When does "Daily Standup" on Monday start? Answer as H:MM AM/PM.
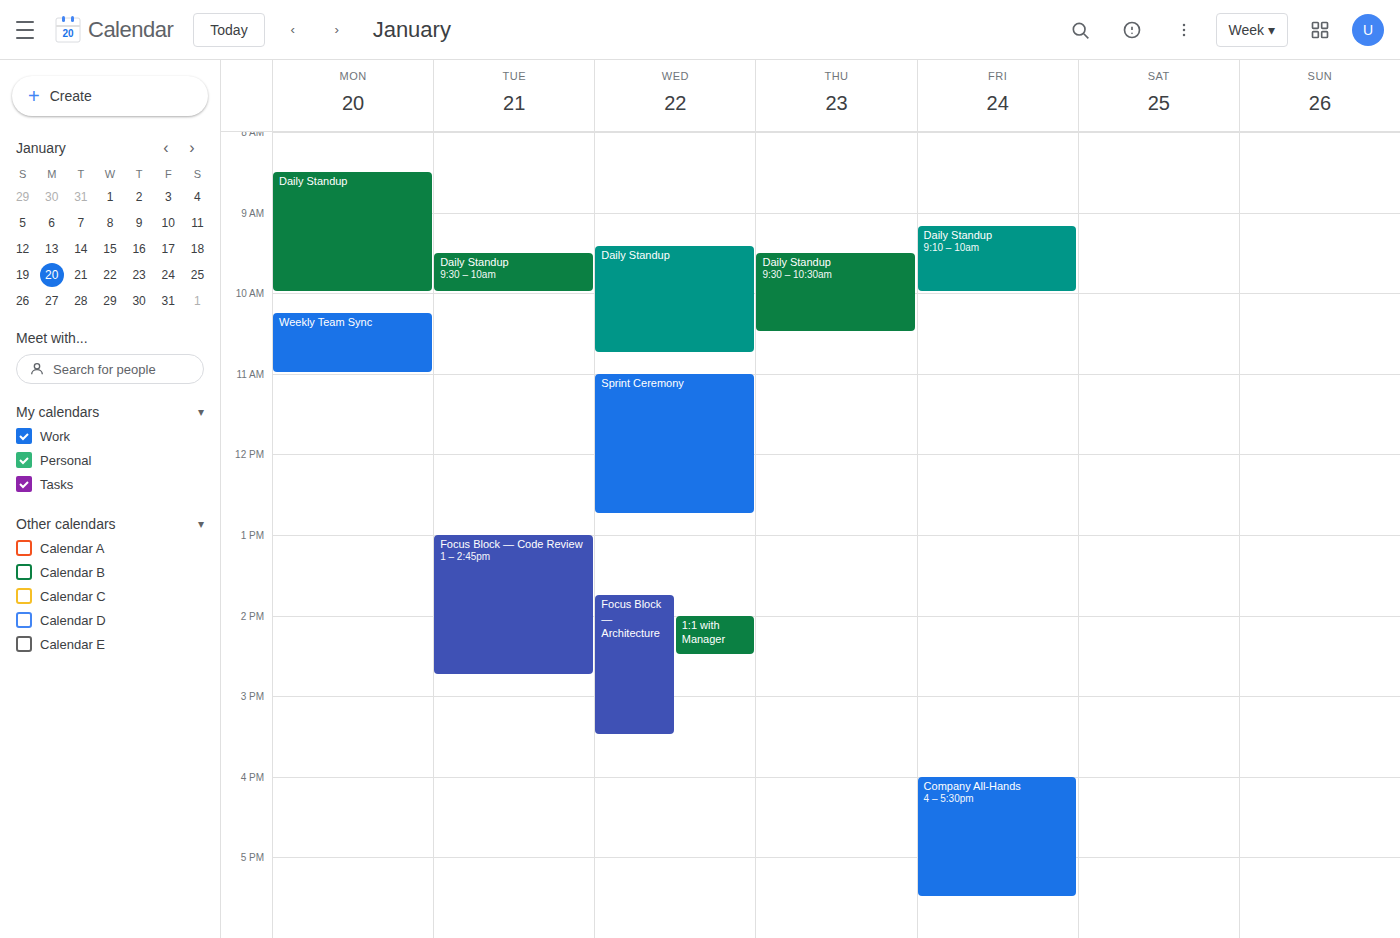
8:30 AM